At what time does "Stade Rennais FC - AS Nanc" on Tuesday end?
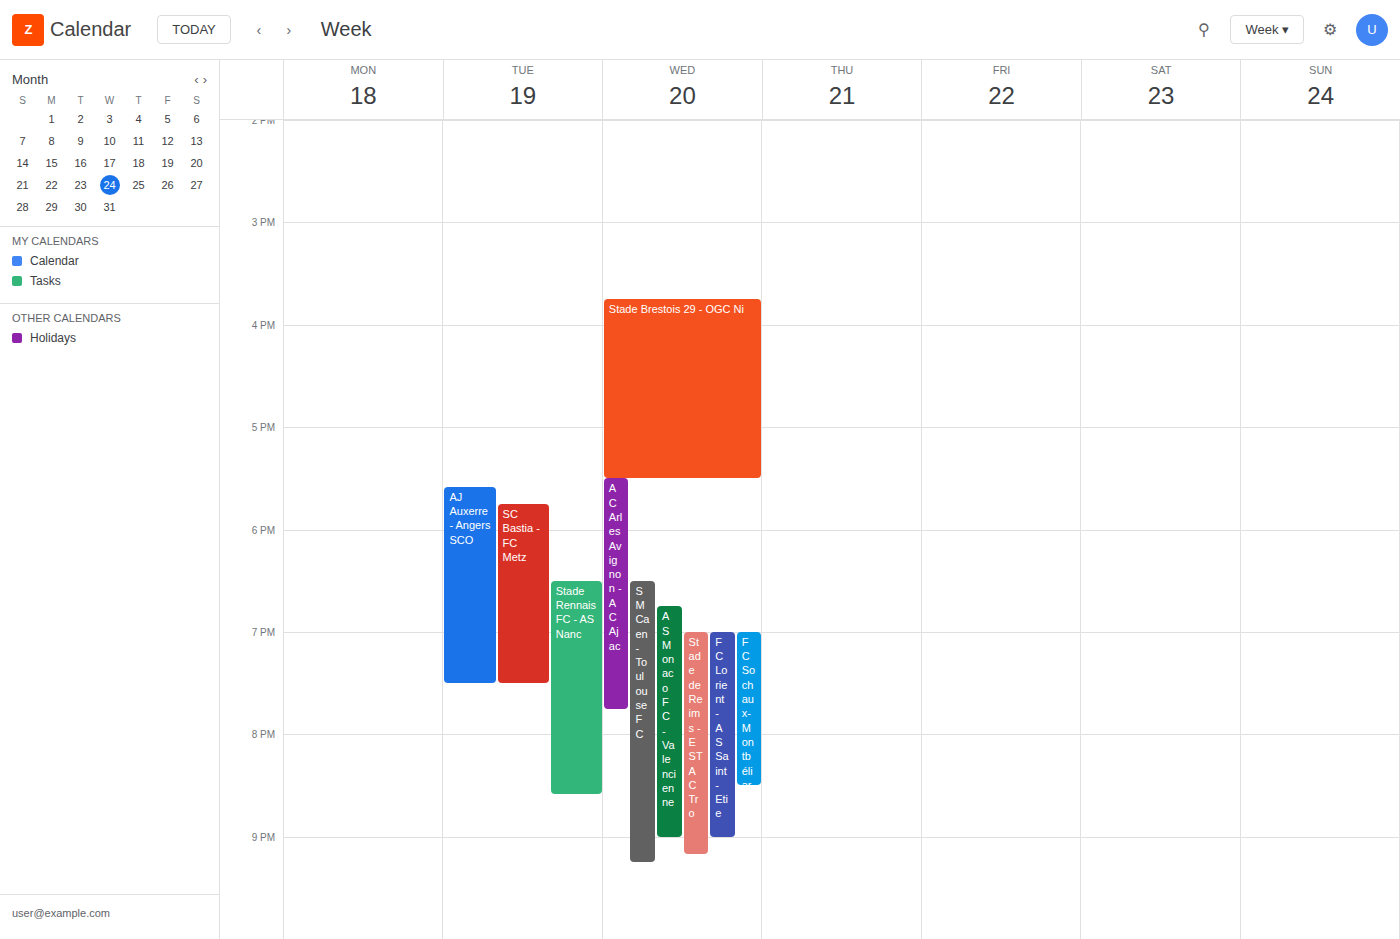
8:35 PM